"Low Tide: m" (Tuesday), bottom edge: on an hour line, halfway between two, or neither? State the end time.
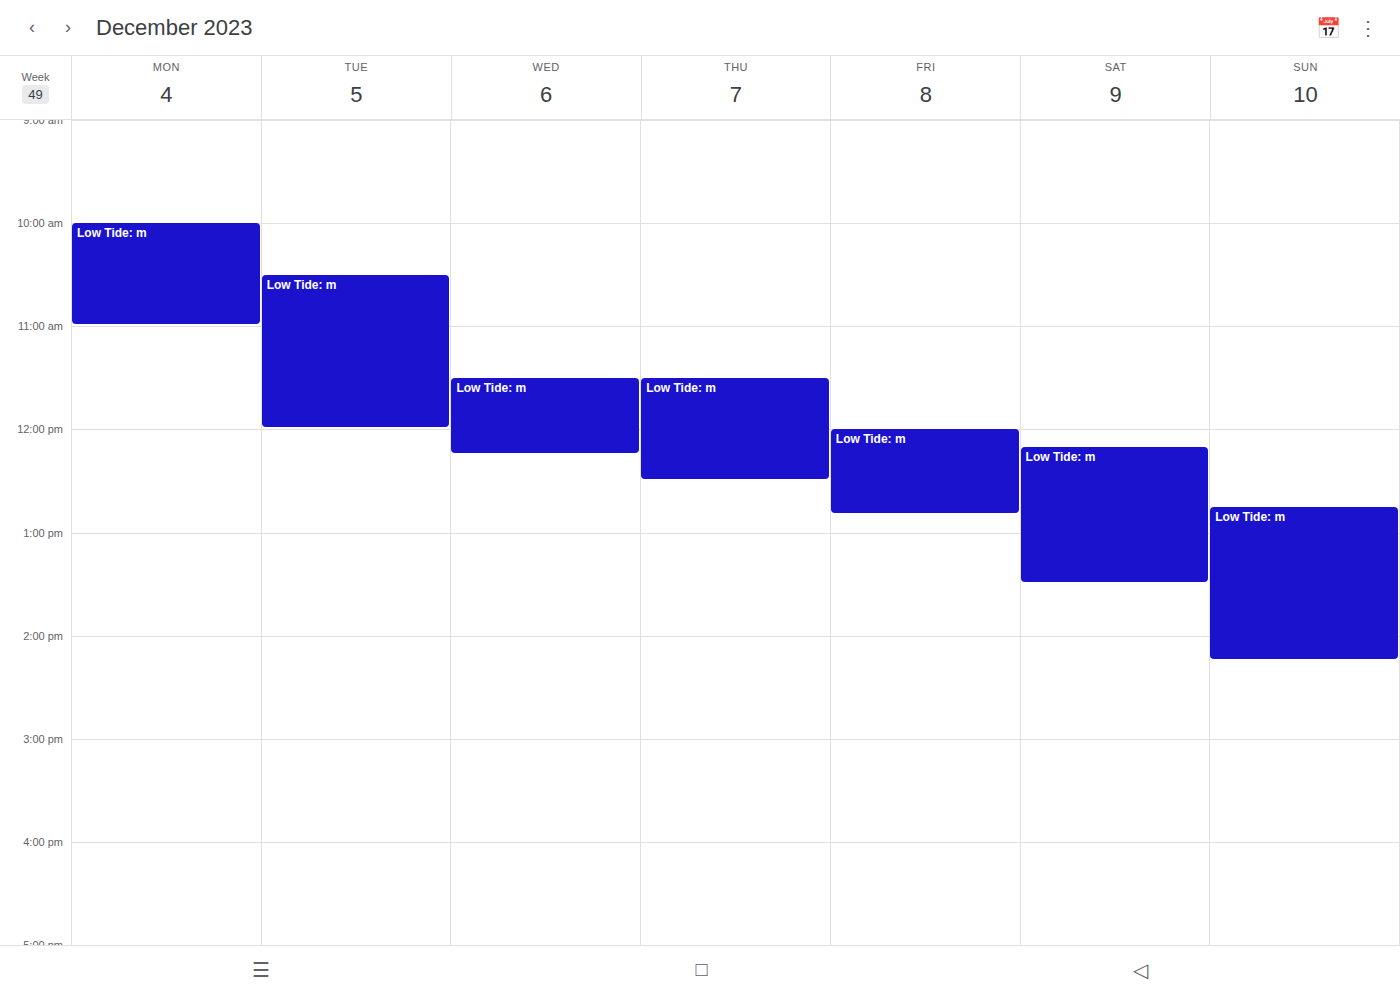
12:00 -- exactly on the 12:00 line.